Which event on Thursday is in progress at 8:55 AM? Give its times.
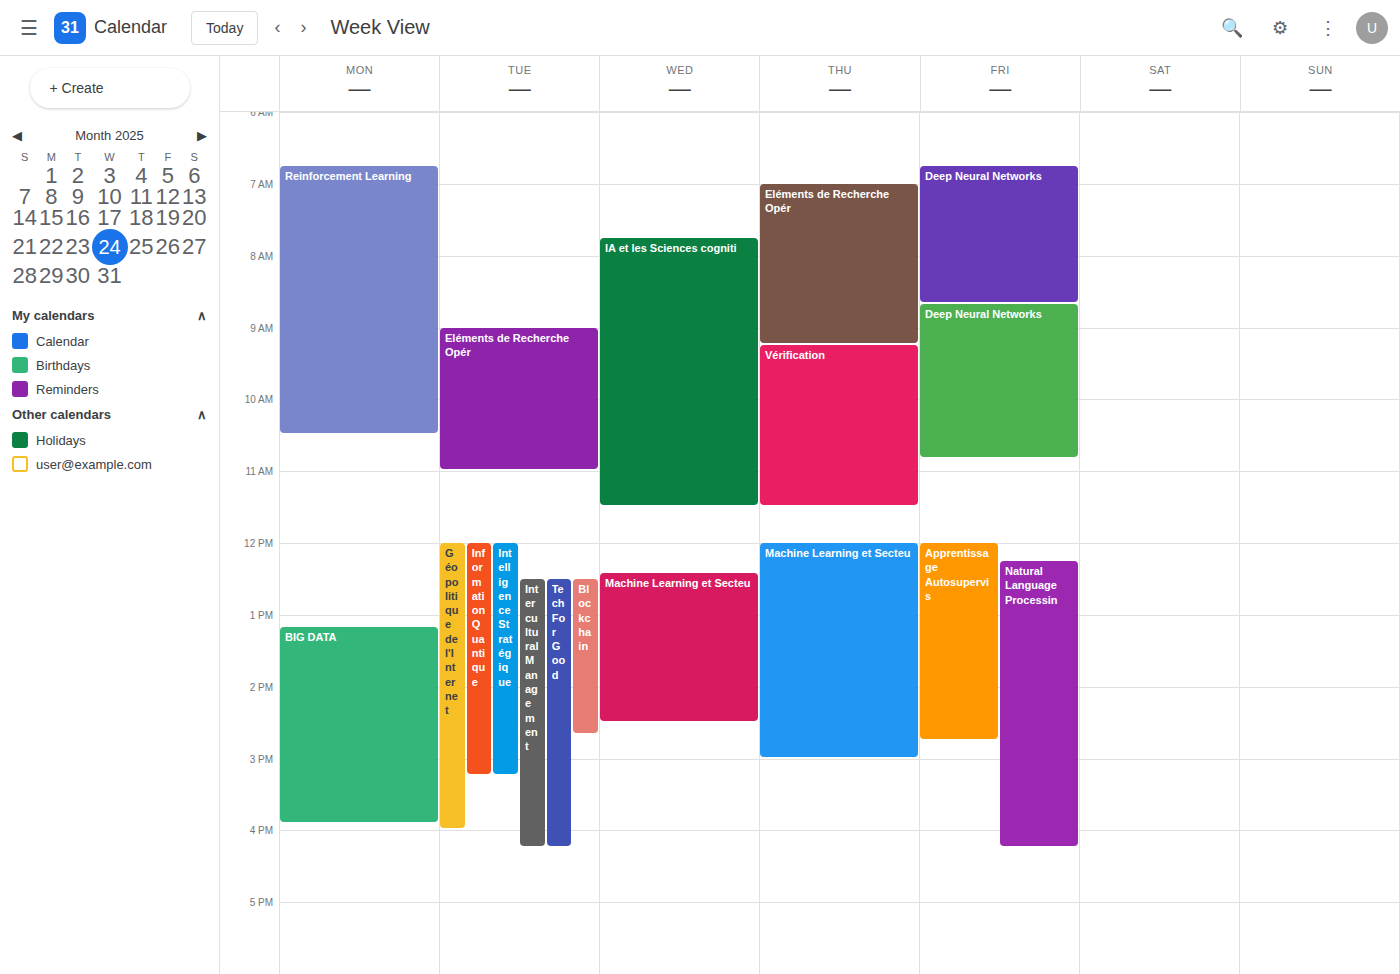
"Eléments de Recherche Opér", 7:00 AM to 9:15 AM